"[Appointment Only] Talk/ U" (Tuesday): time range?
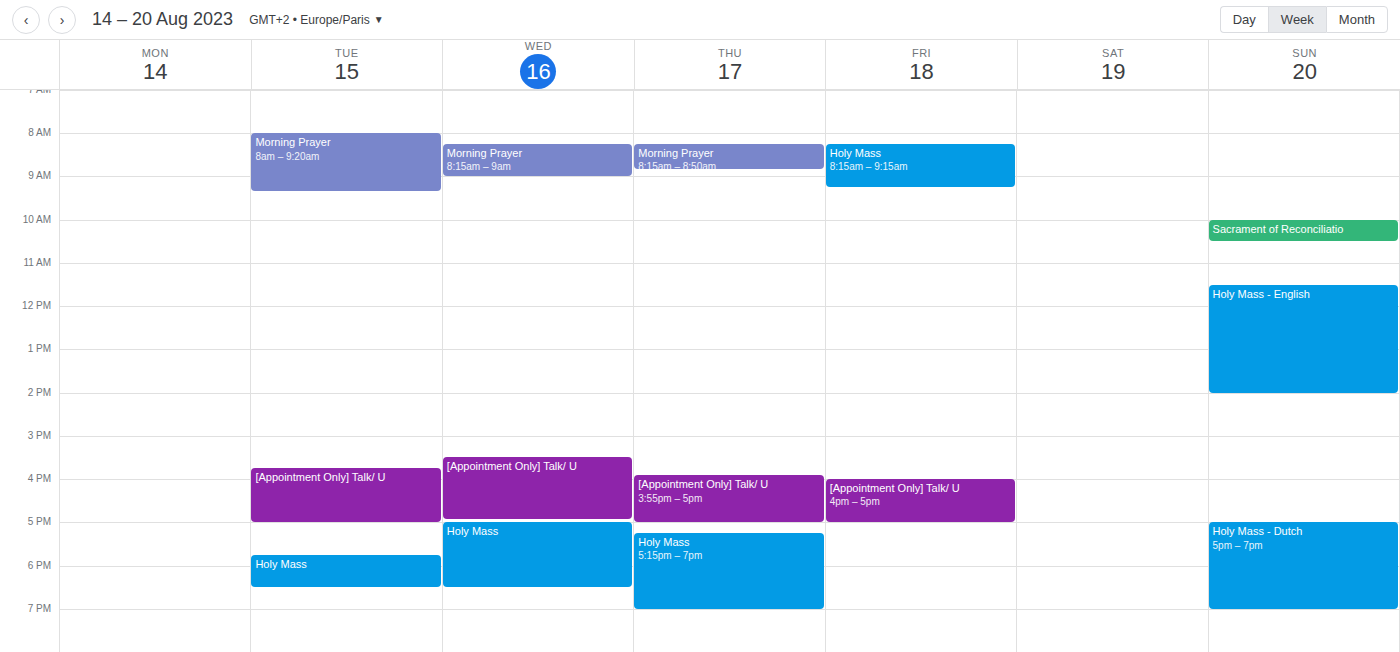
3:45 PM to 5:00 PM